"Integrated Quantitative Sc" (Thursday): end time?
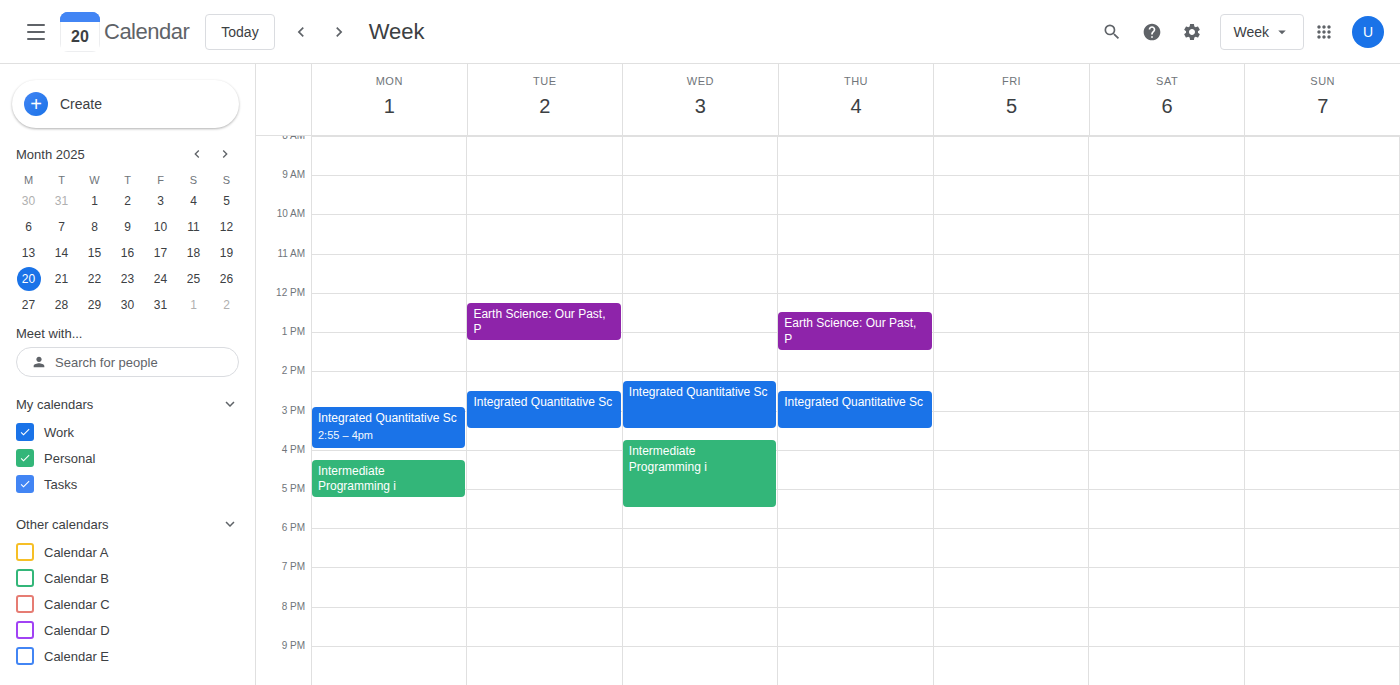
3:30 PM